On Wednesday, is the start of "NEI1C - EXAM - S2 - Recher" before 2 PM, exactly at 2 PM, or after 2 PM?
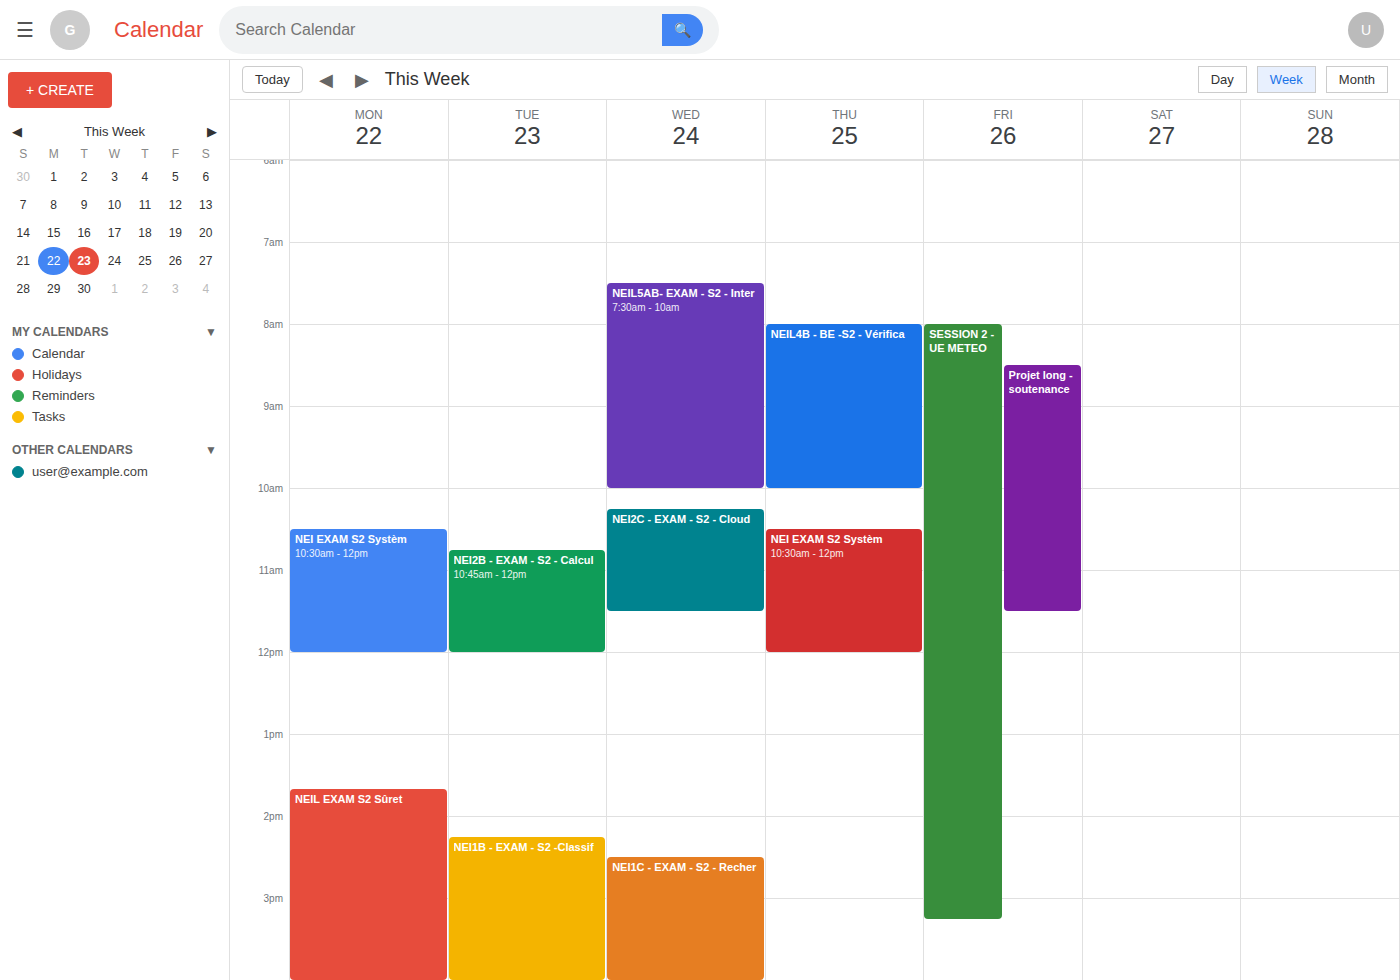
2:30 PM -- after 2 PM, 30 minutes below the 2 PM line.